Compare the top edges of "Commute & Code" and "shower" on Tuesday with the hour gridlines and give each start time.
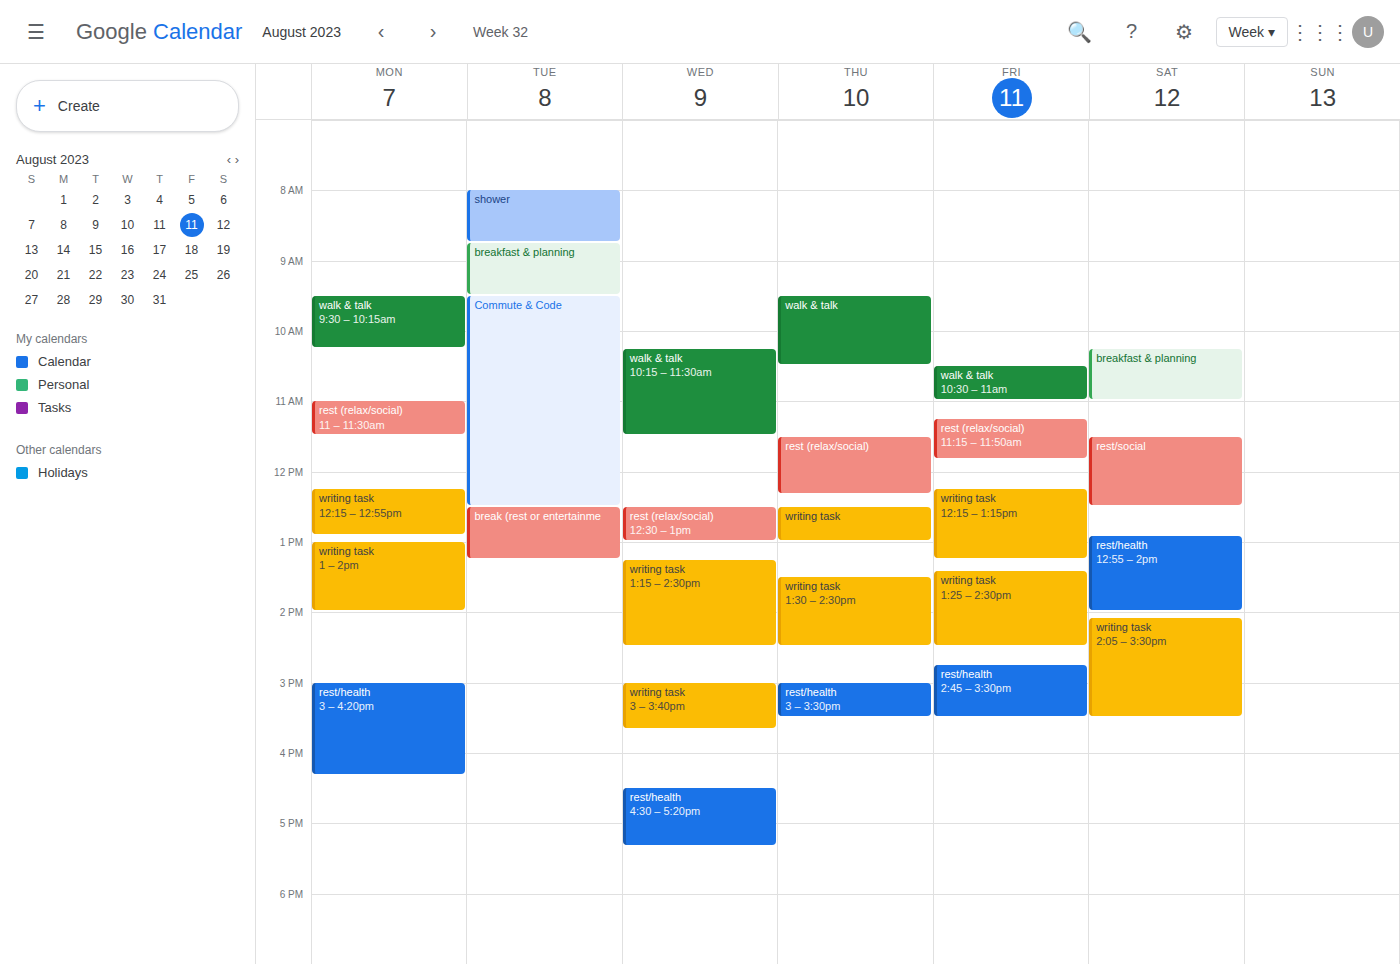
"Commute & Code": 9:30 AM, halfway between the 9 AM and 10 AM lines. "shower": 8:00 AM, exactly on the 8 AM line.